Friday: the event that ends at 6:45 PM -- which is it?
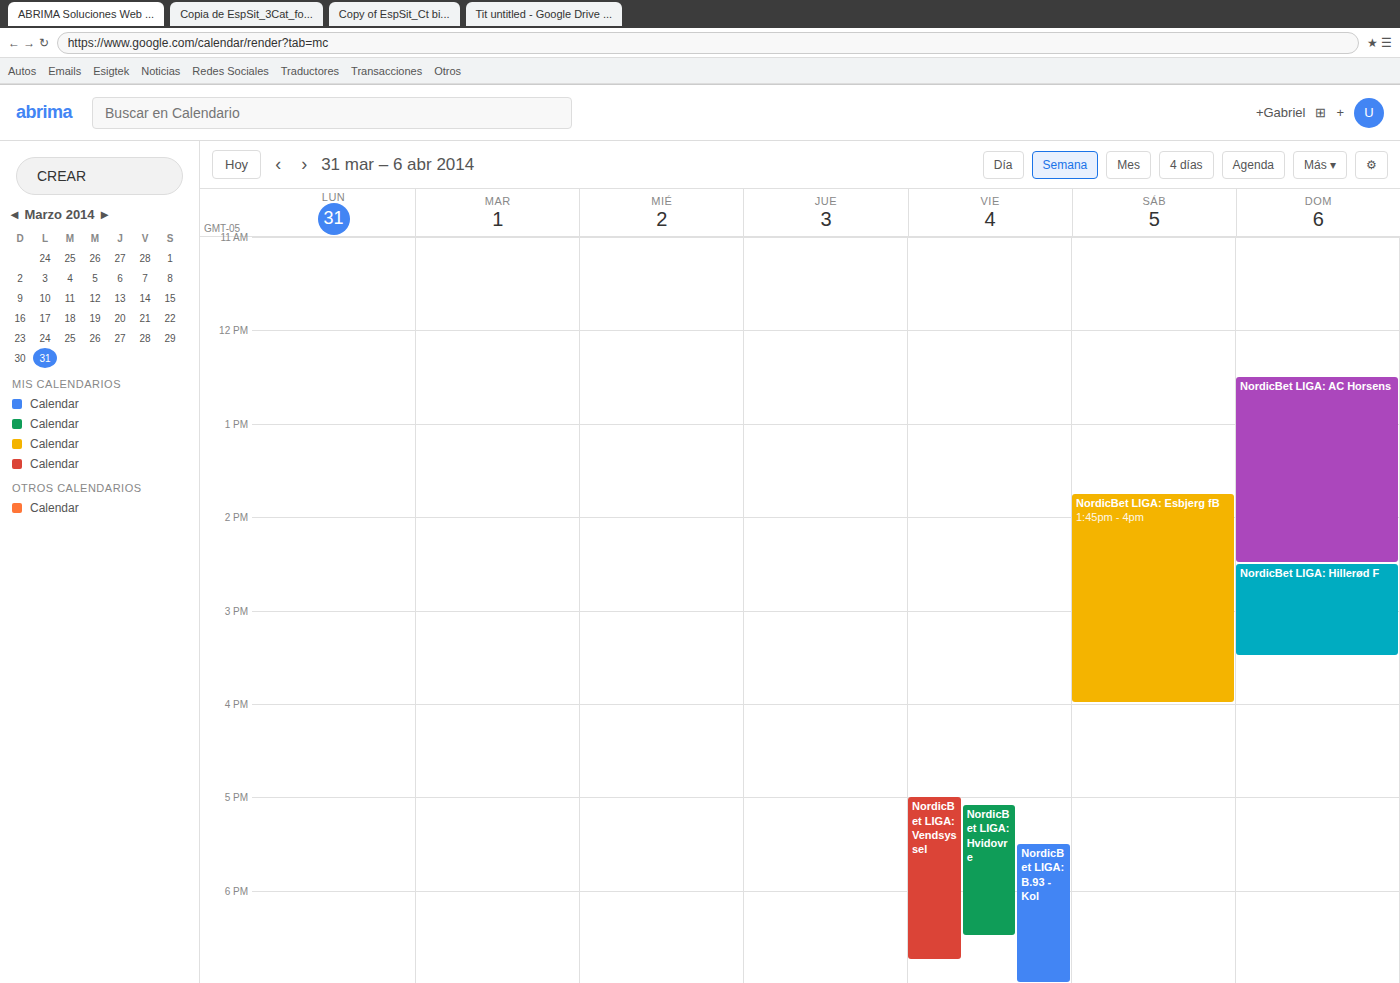
"NordicBet LIGA: Vendsyssel"